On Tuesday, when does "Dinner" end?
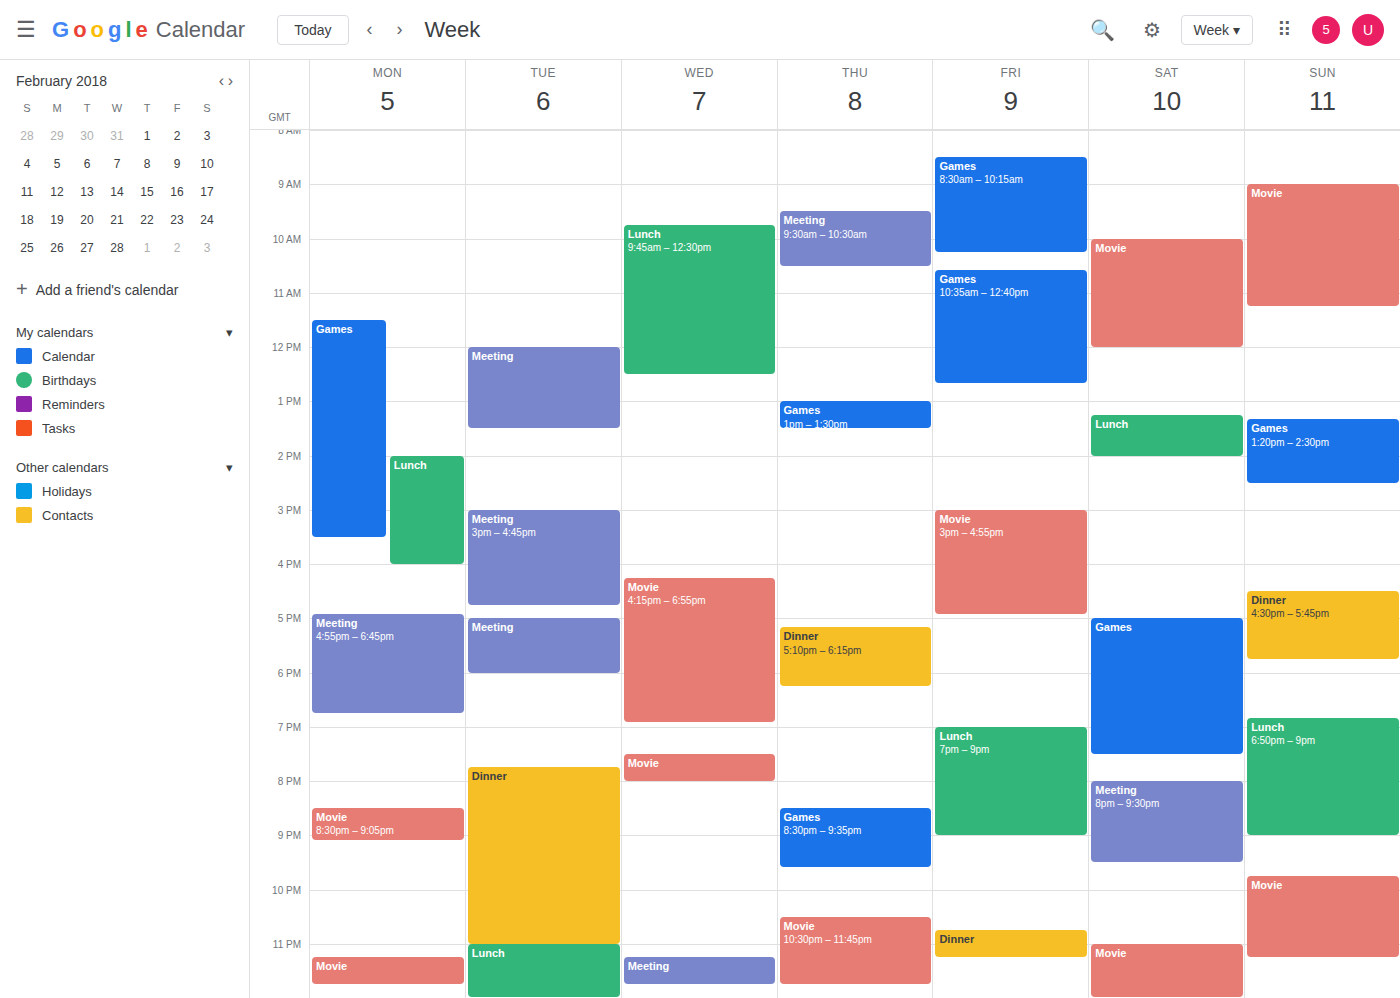
11:00 PM